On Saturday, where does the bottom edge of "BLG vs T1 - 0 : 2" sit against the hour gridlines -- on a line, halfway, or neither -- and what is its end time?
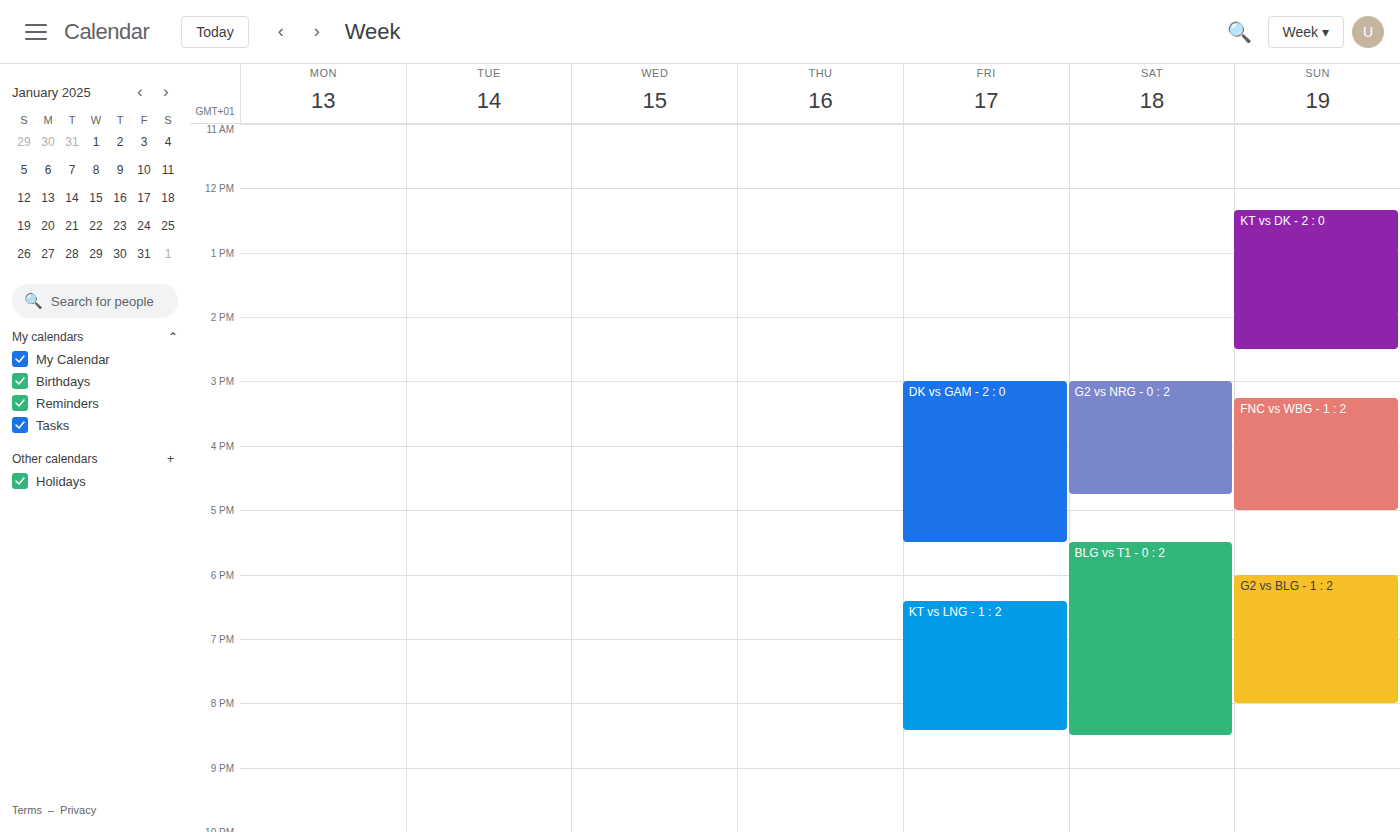
8:30 PM -- halfway between the 8 PM and 9 PM lines.